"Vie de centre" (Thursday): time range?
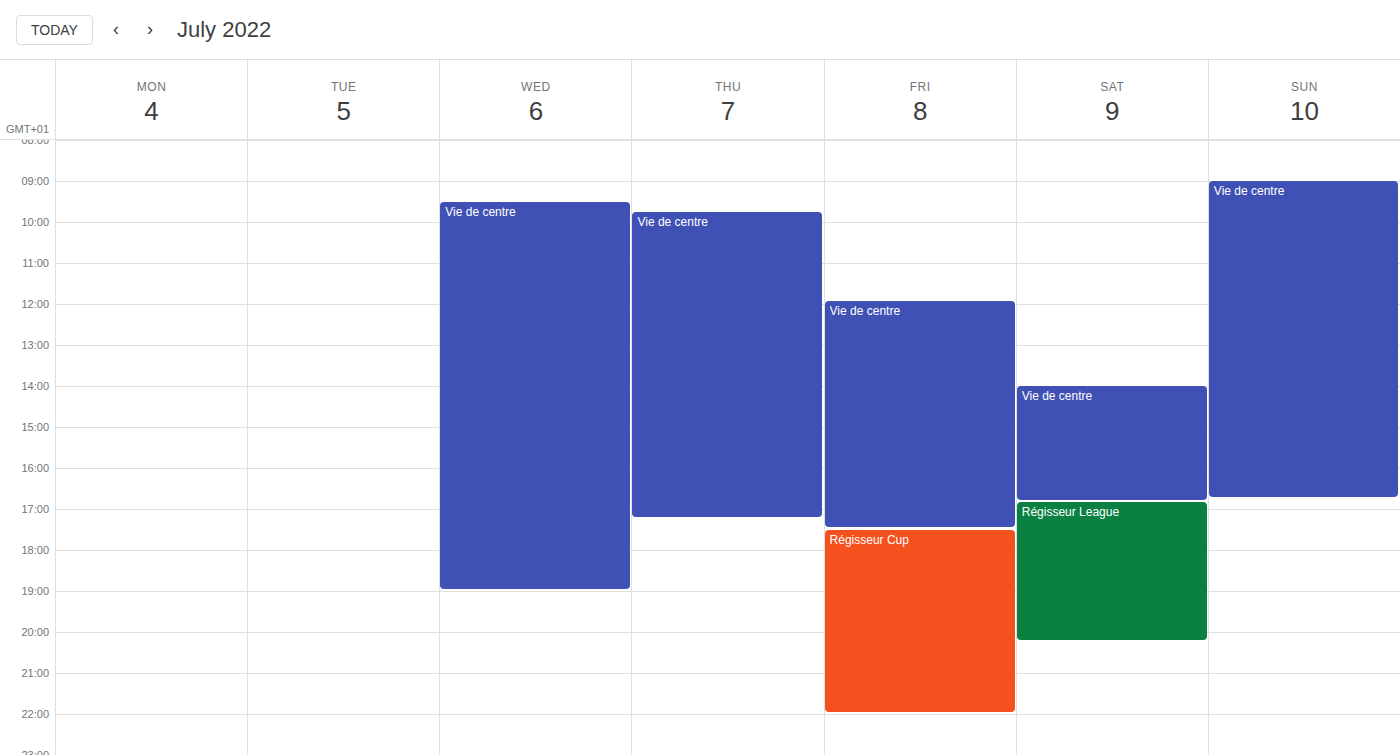
9:45 AM to 5:15 PM